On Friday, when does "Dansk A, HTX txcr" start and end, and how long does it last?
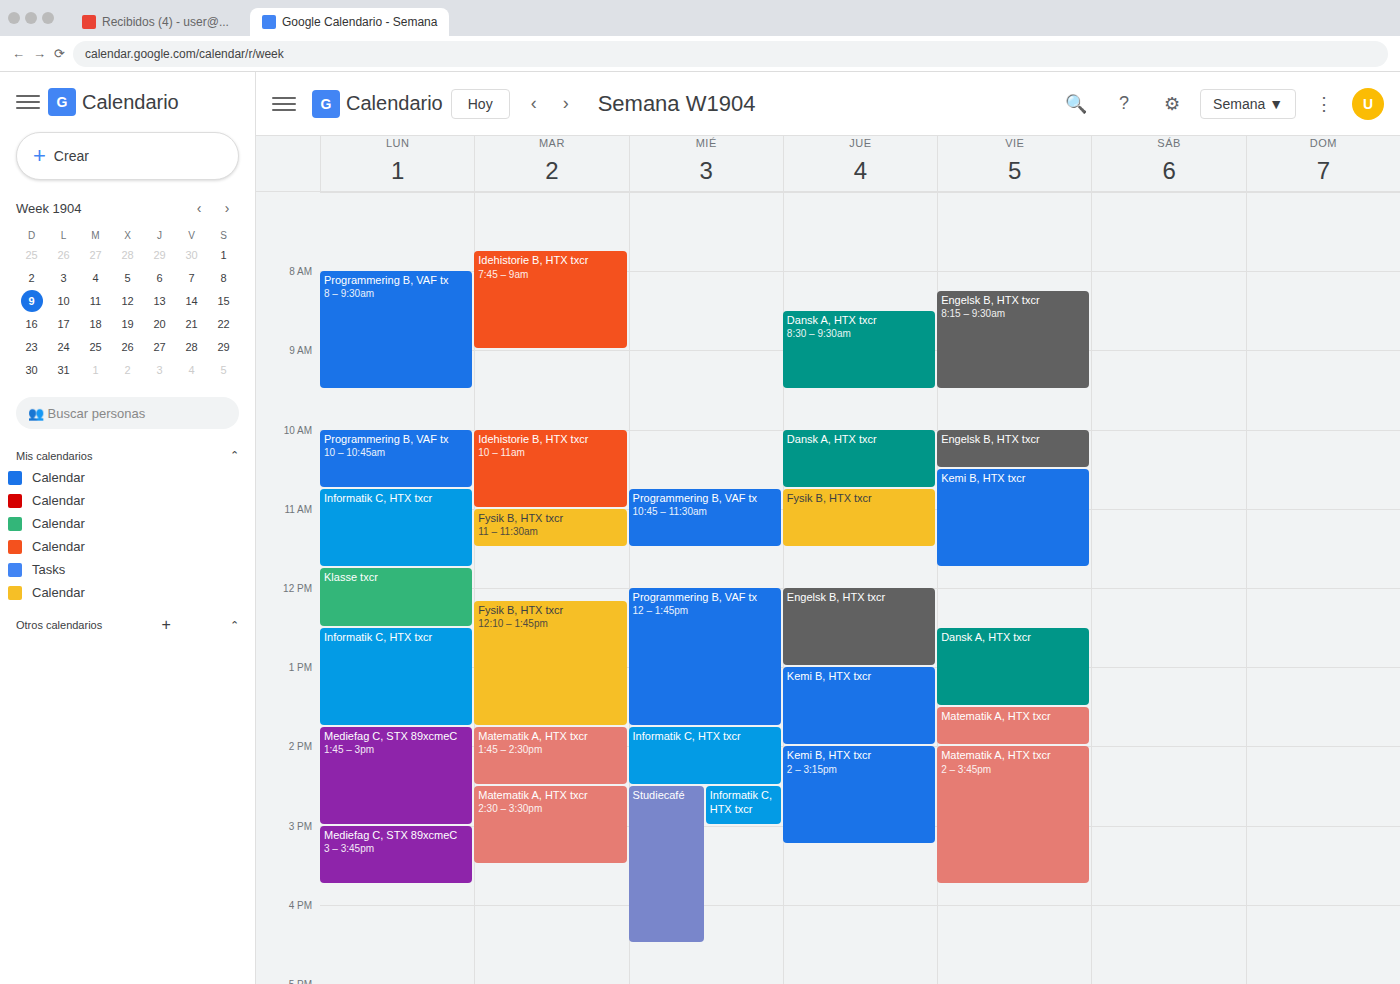
12:30 PM to 1:30 PM, 1 hour